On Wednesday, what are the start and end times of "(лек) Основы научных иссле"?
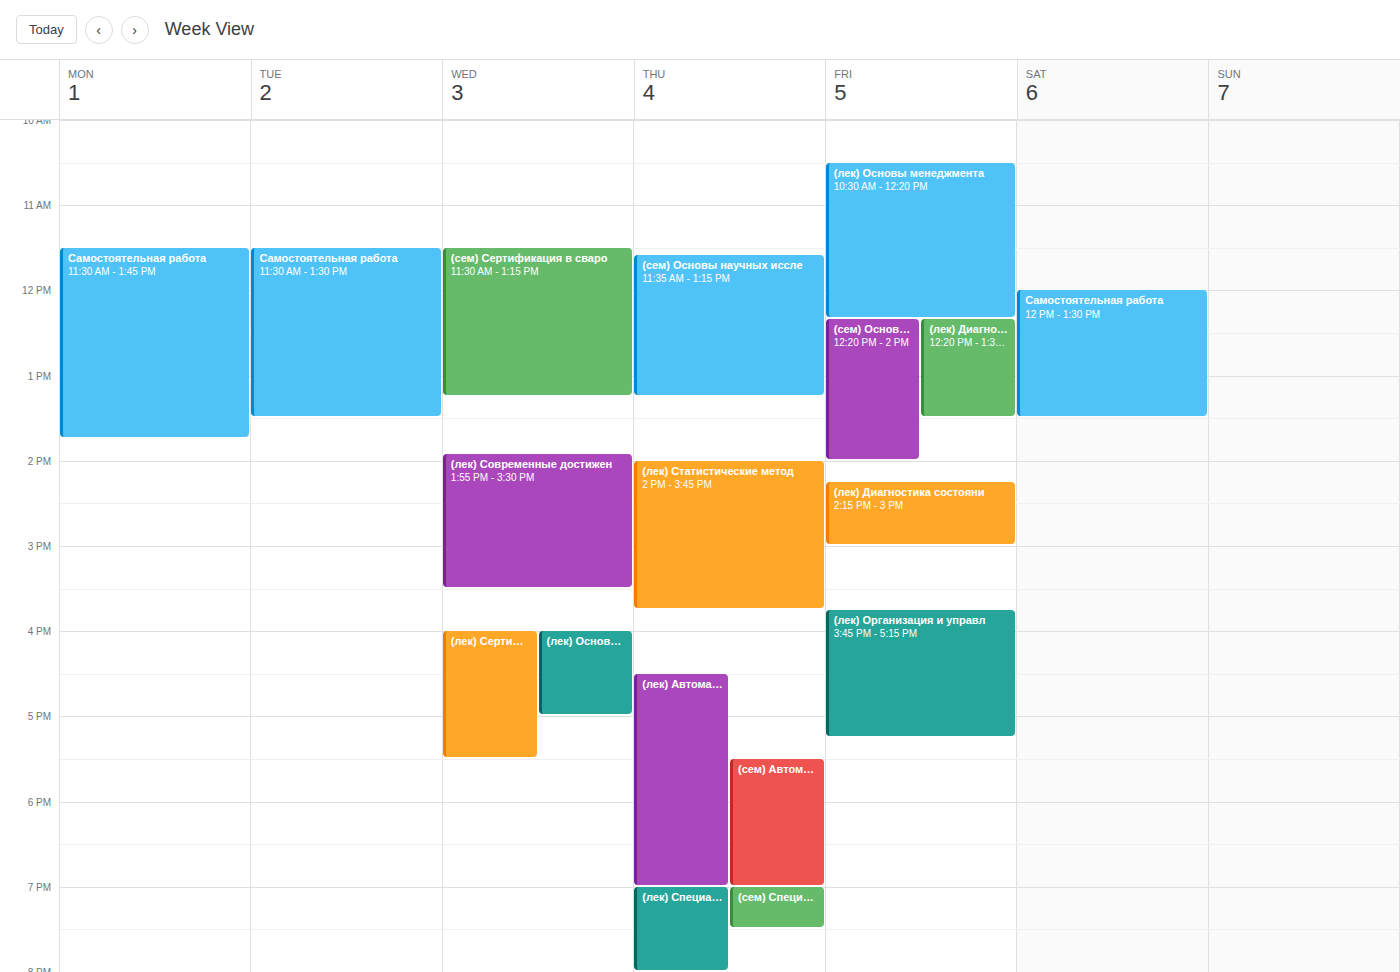
16:00 to 17:00